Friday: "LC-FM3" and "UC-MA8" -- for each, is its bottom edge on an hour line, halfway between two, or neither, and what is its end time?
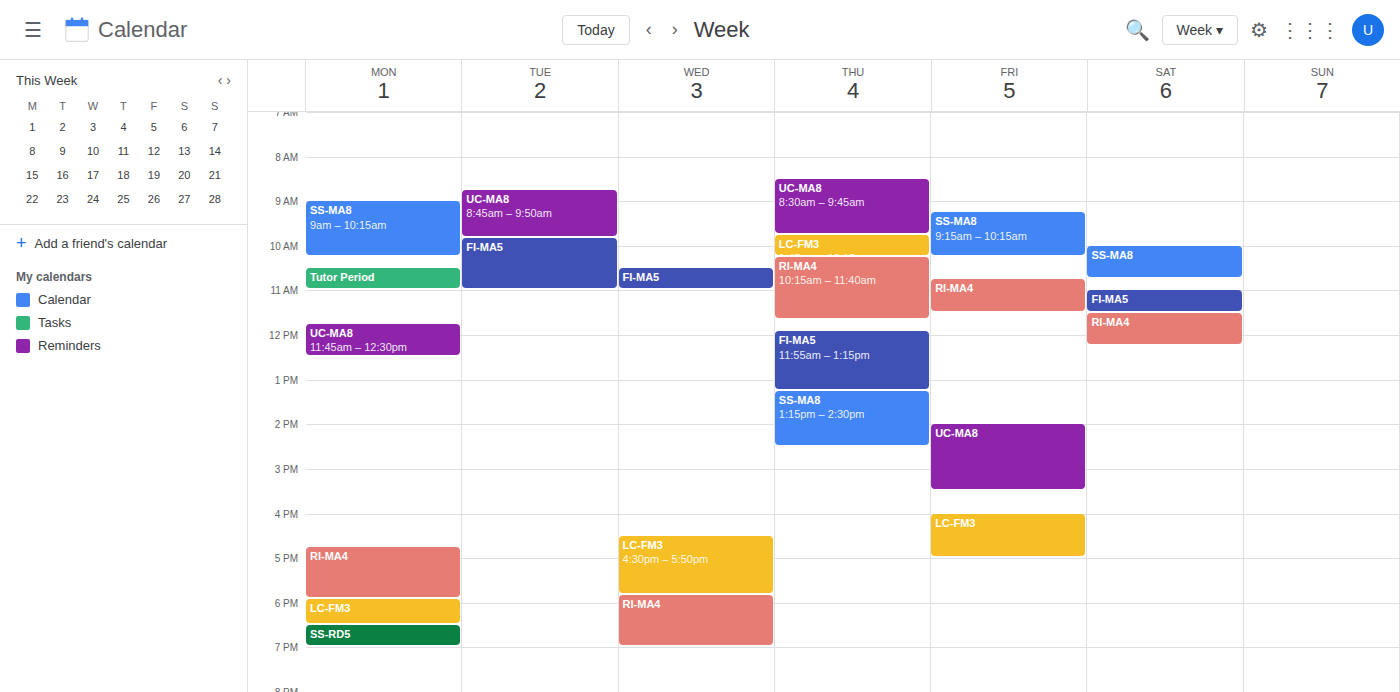
"LC-FM3": 5:00 PM, exactly on the 5 PM line. "UC-MA8": 3:30 PM, halfway between the 3 PM and 4 PM lines.